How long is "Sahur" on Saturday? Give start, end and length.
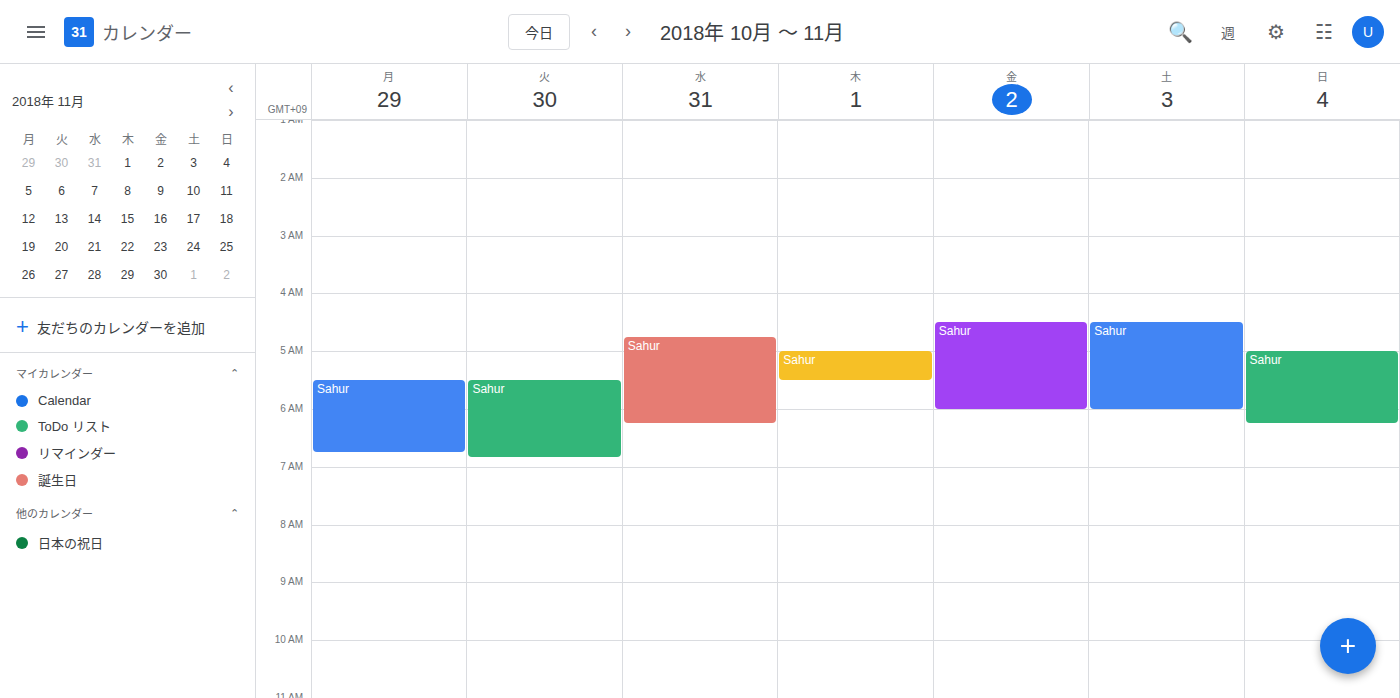
4:30 AM to 6:00 AM, 1 hour 30 minutes